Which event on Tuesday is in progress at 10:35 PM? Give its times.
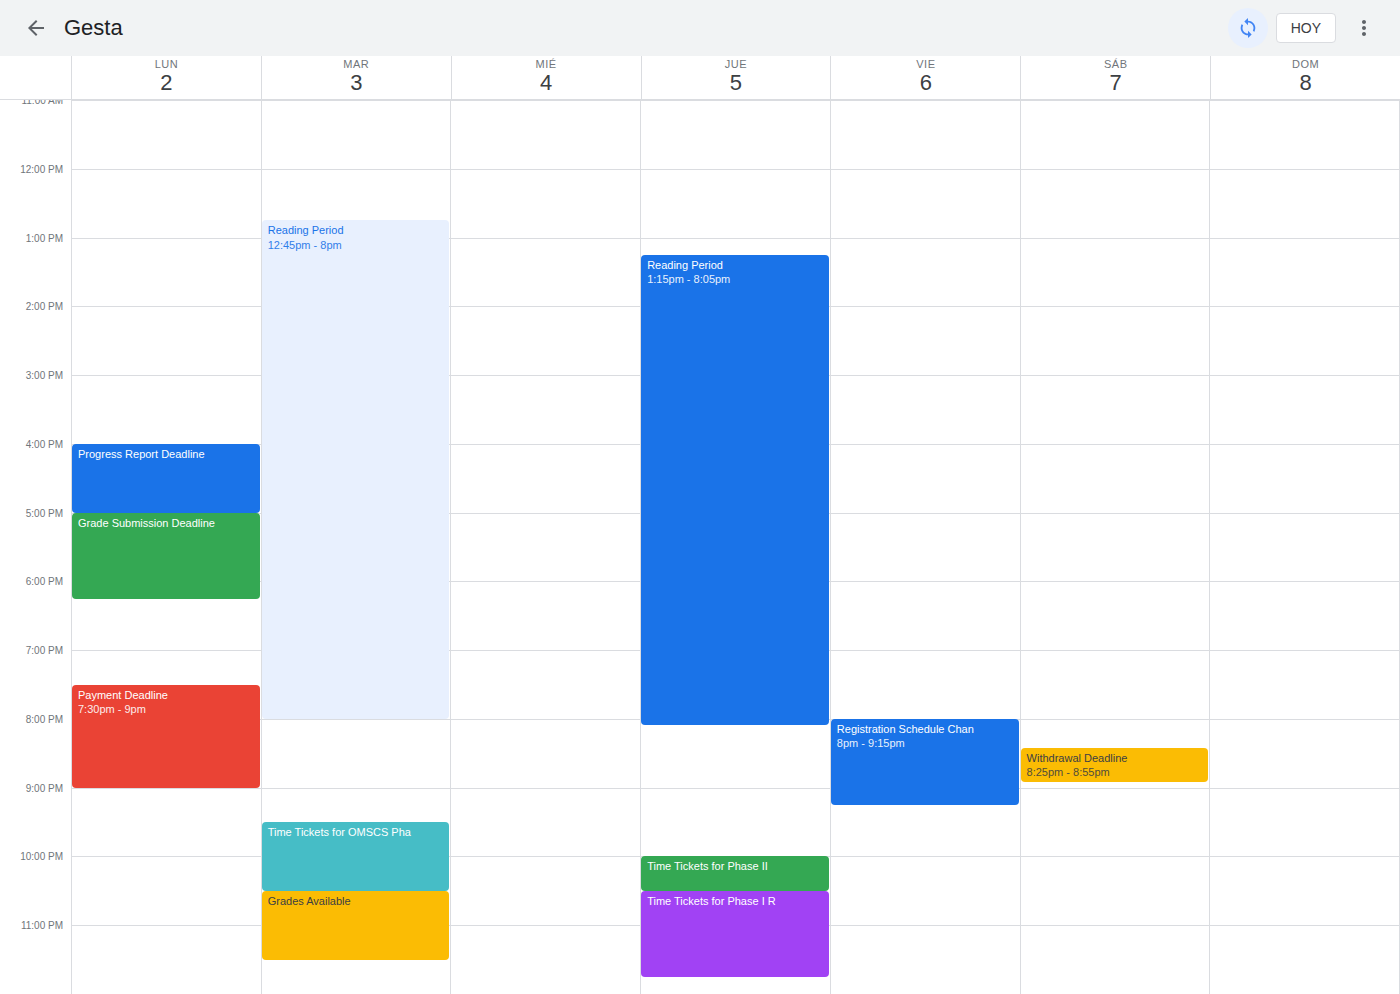
"Grades Available", 10:30 PM to 11:30 PM